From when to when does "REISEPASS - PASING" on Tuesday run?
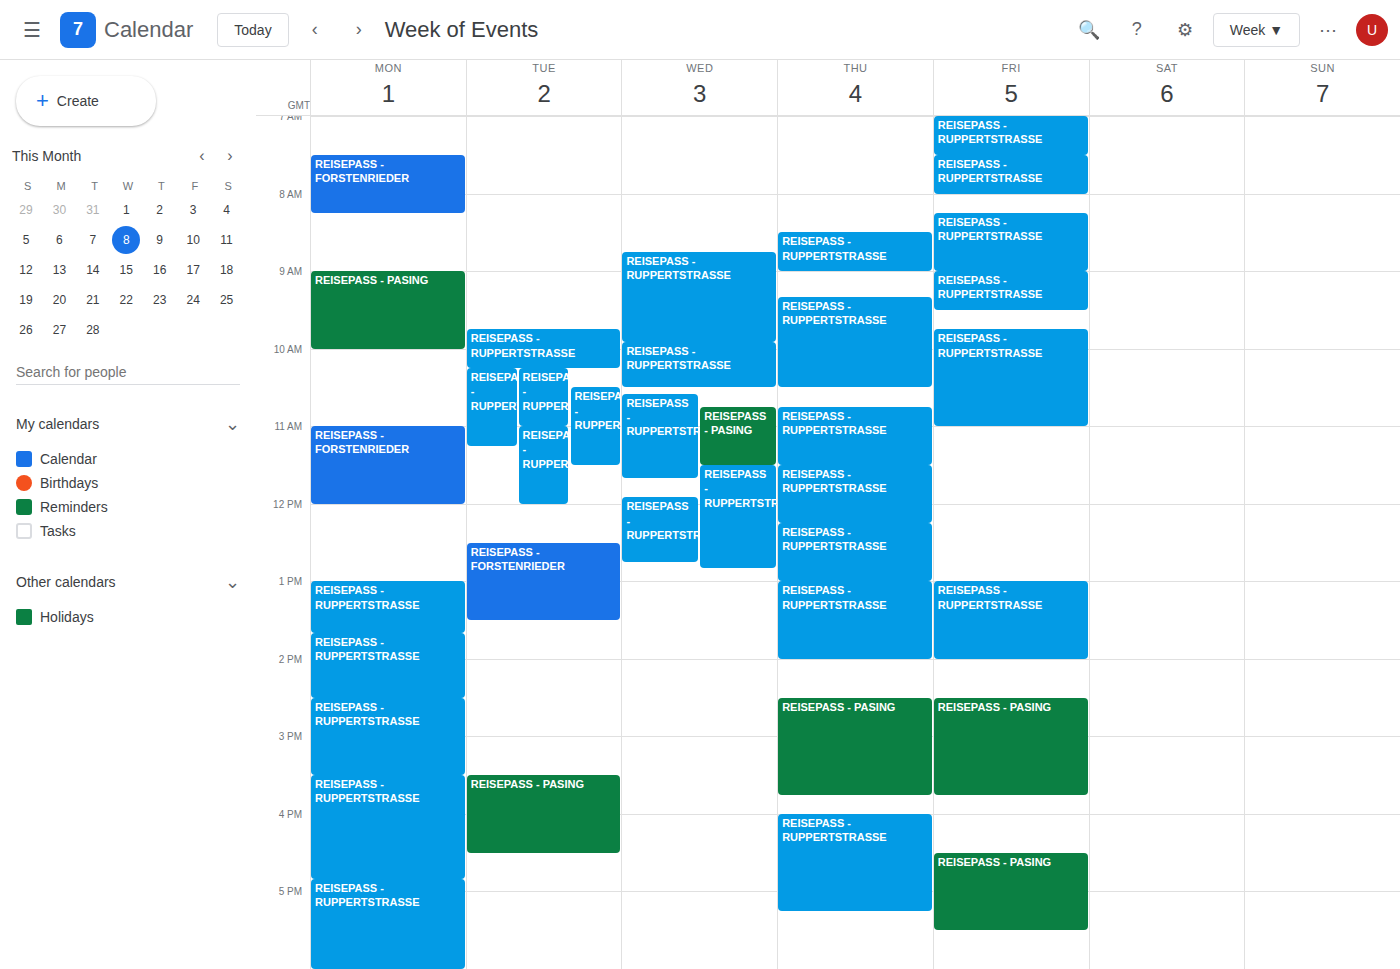
3:30 PM to 4:30 PM